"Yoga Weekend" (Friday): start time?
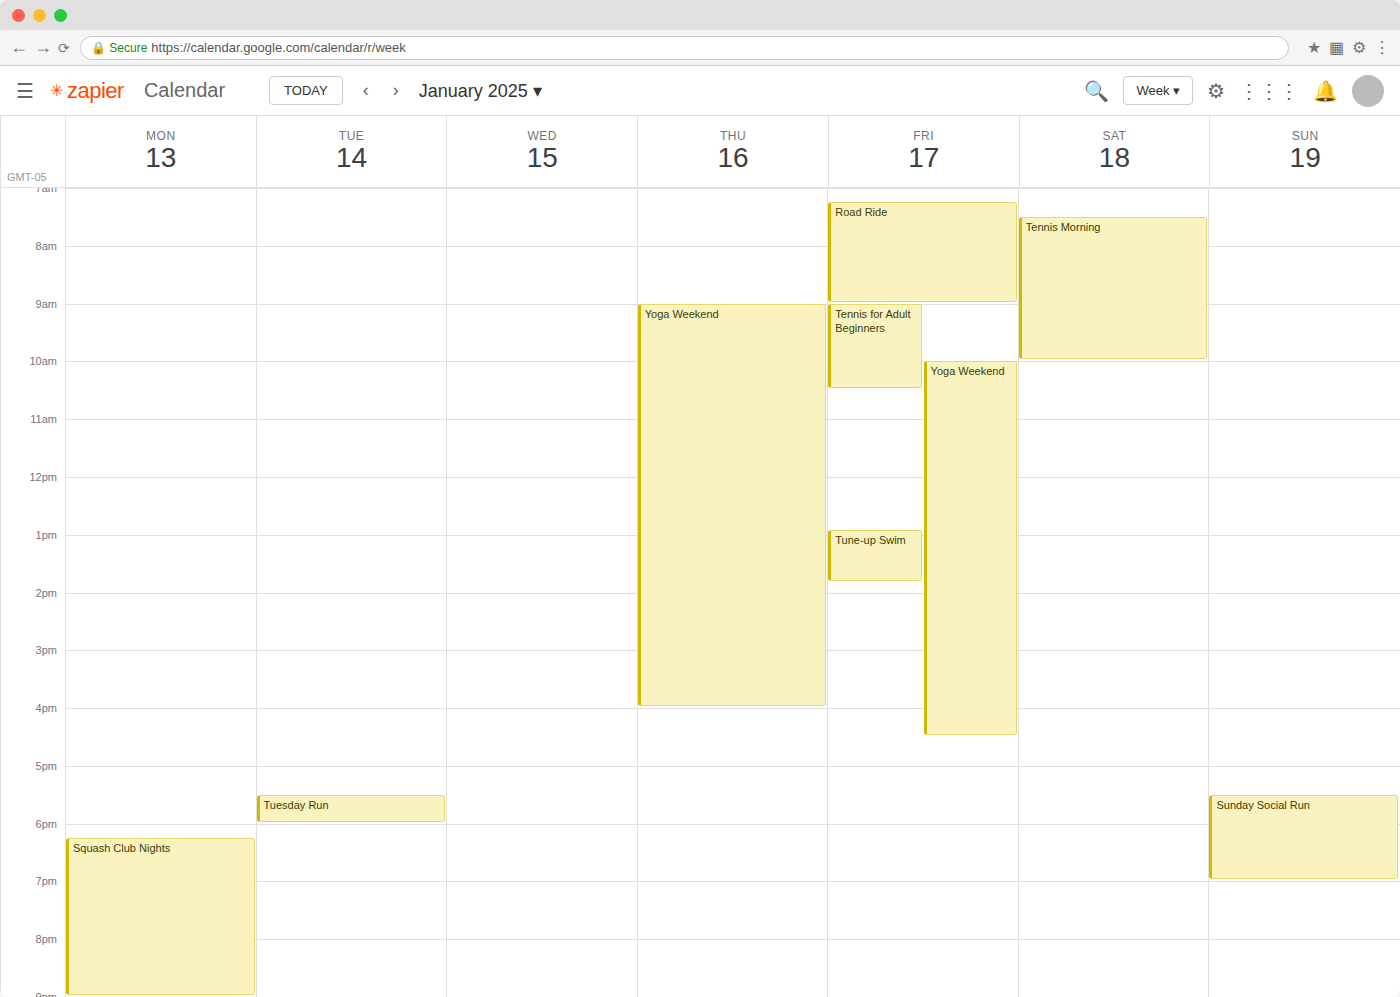
10:00 AM